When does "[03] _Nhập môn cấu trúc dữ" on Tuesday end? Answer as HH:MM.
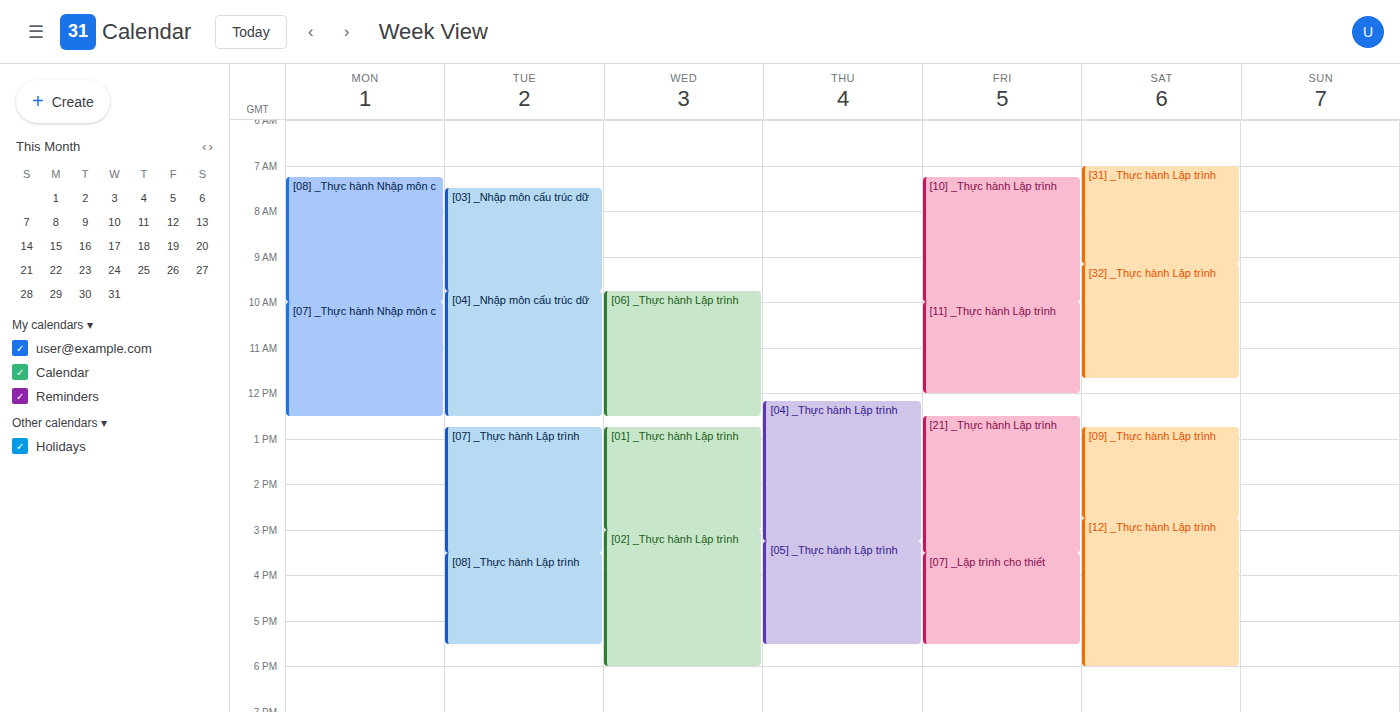
09:45